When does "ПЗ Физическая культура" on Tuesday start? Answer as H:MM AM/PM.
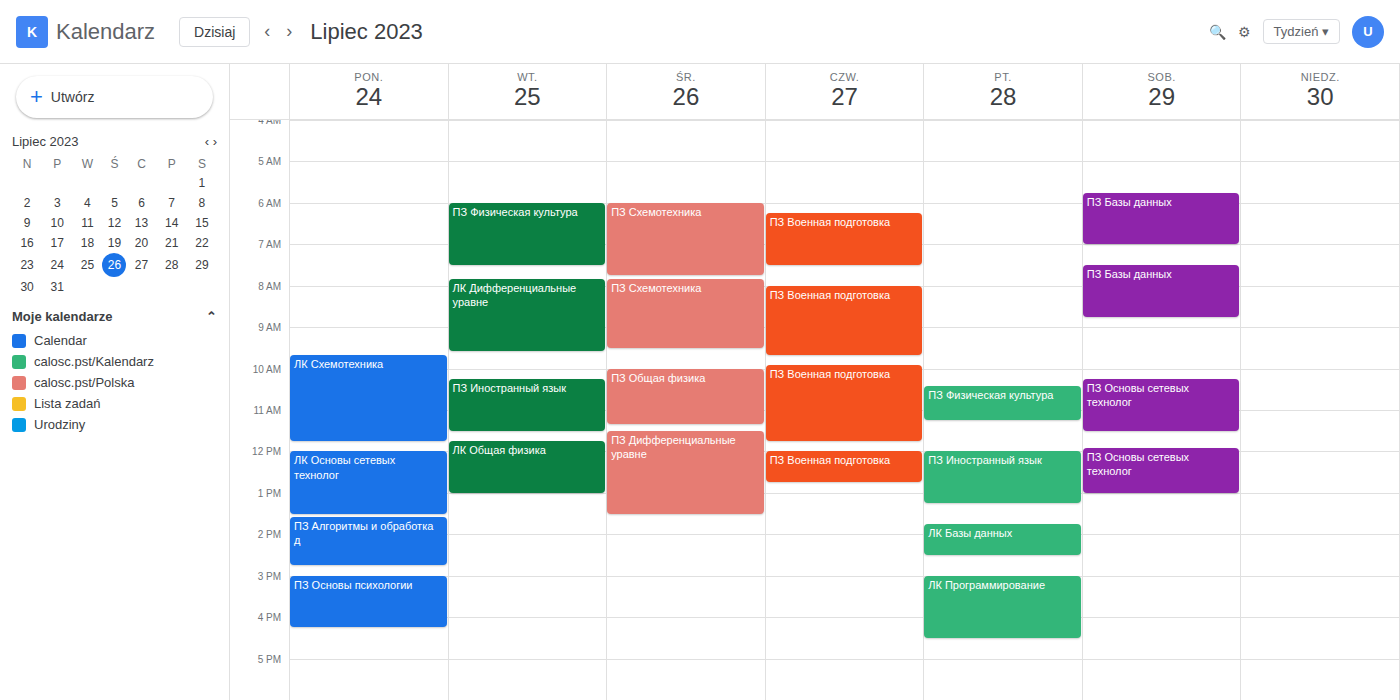
6:00 AM